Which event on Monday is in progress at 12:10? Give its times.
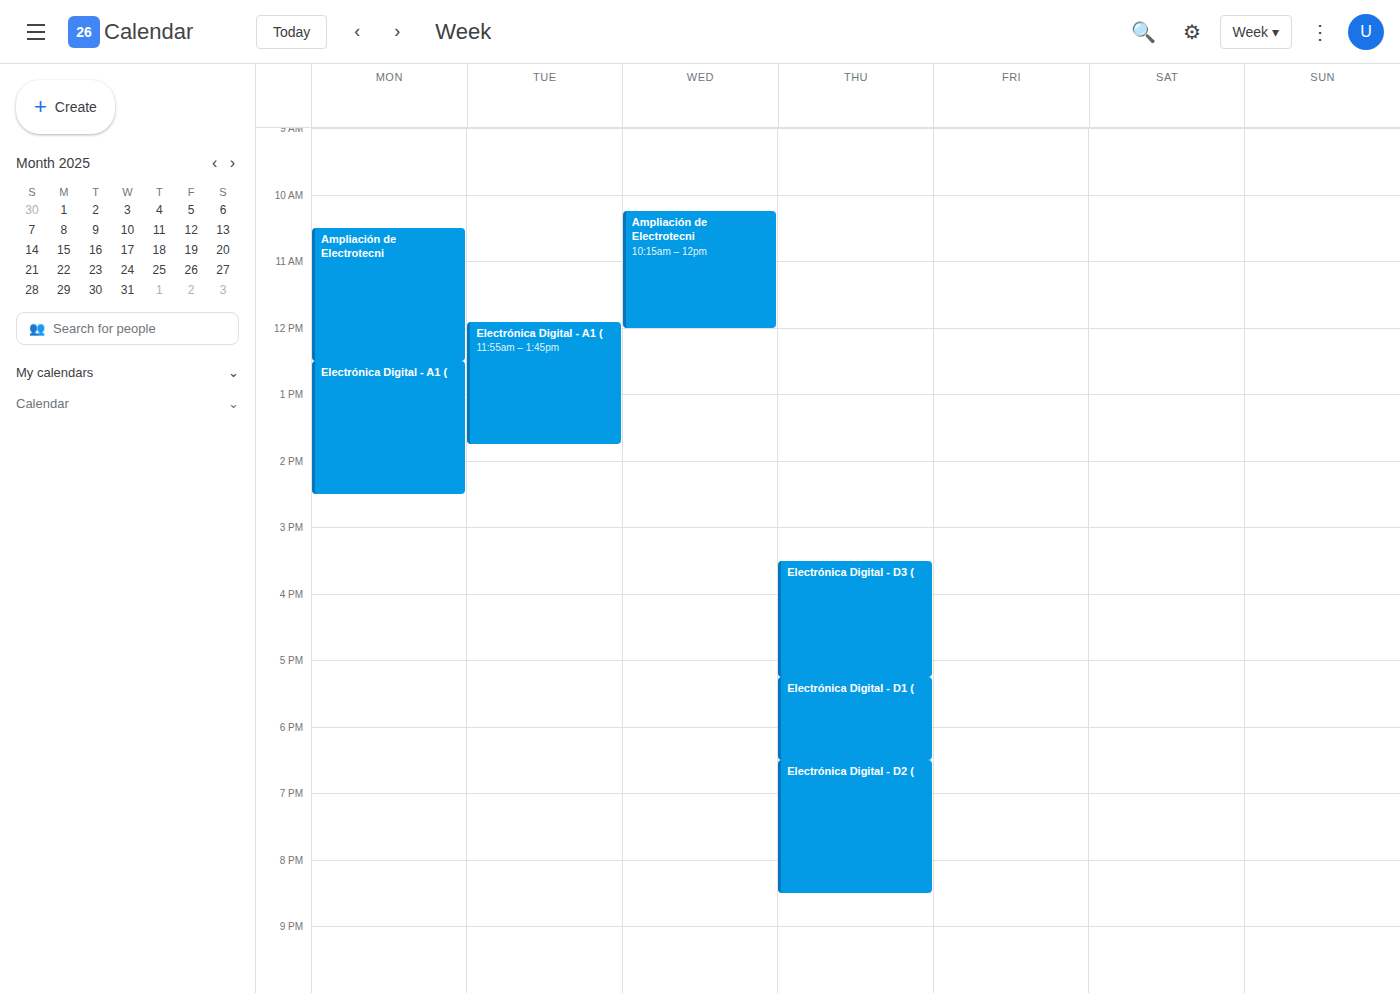
"Ampliación de Electrotecni", 10:30 to 12:30